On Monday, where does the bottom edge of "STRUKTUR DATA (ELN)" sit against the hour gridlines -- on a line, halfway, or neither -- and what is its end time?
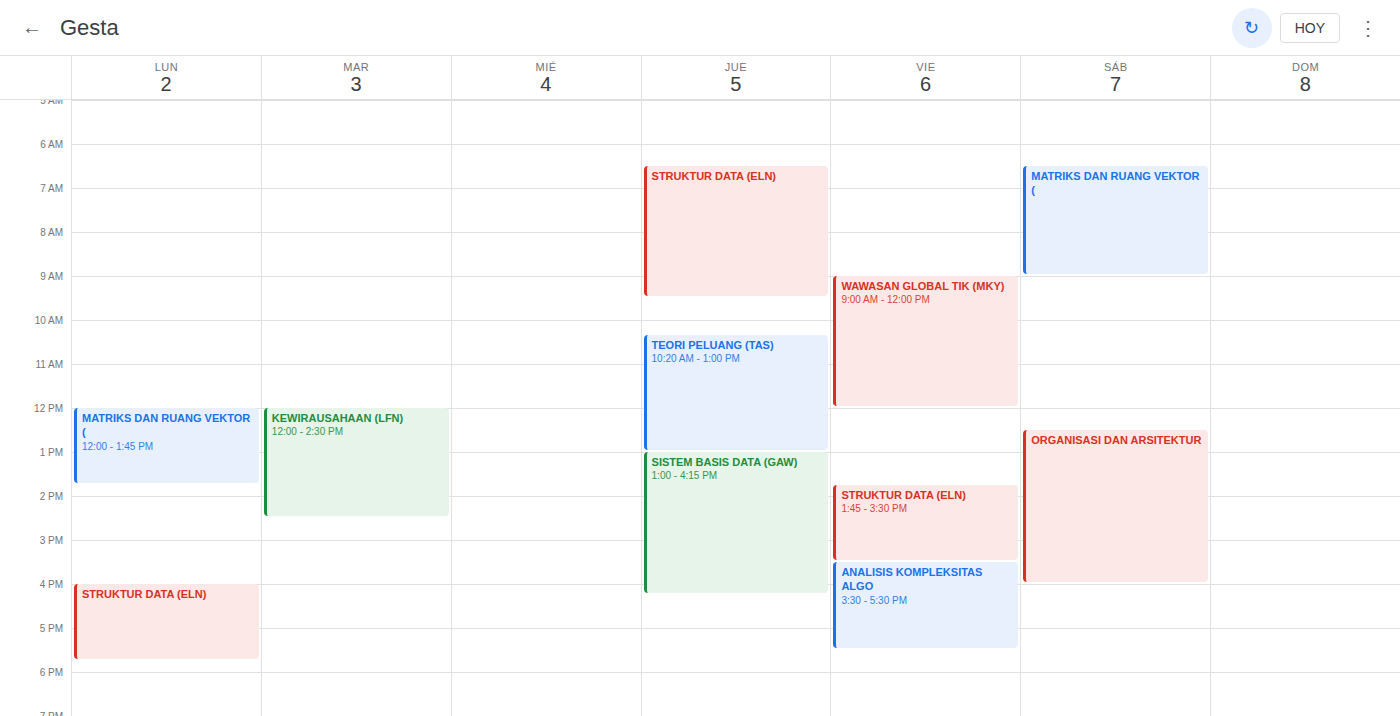
5:45 PM -- neither: three quarters of the way from the 5 PM line to the 6 PM line.